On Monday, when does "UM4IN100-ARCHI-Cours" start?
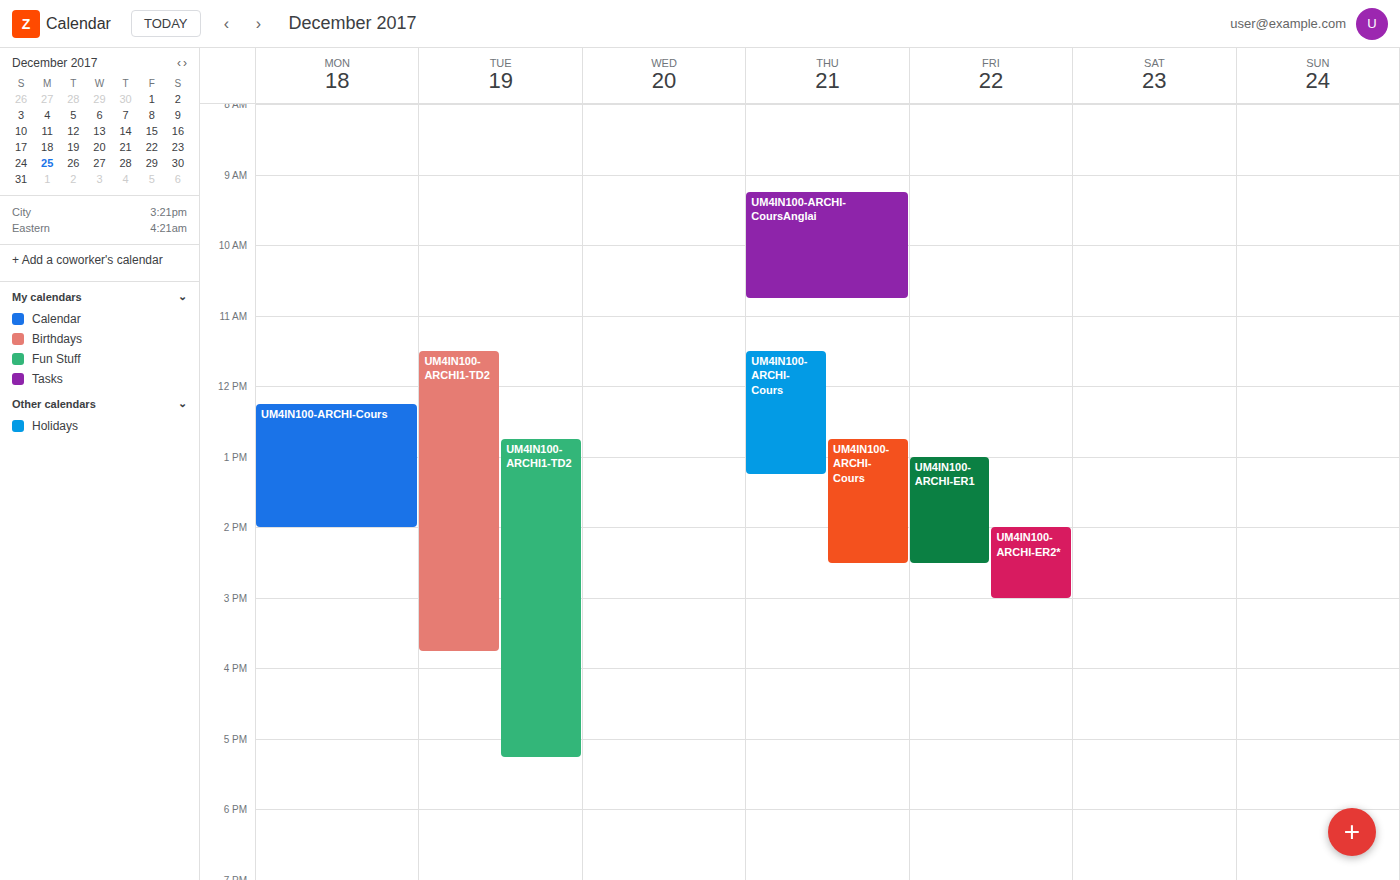
12:15 PM